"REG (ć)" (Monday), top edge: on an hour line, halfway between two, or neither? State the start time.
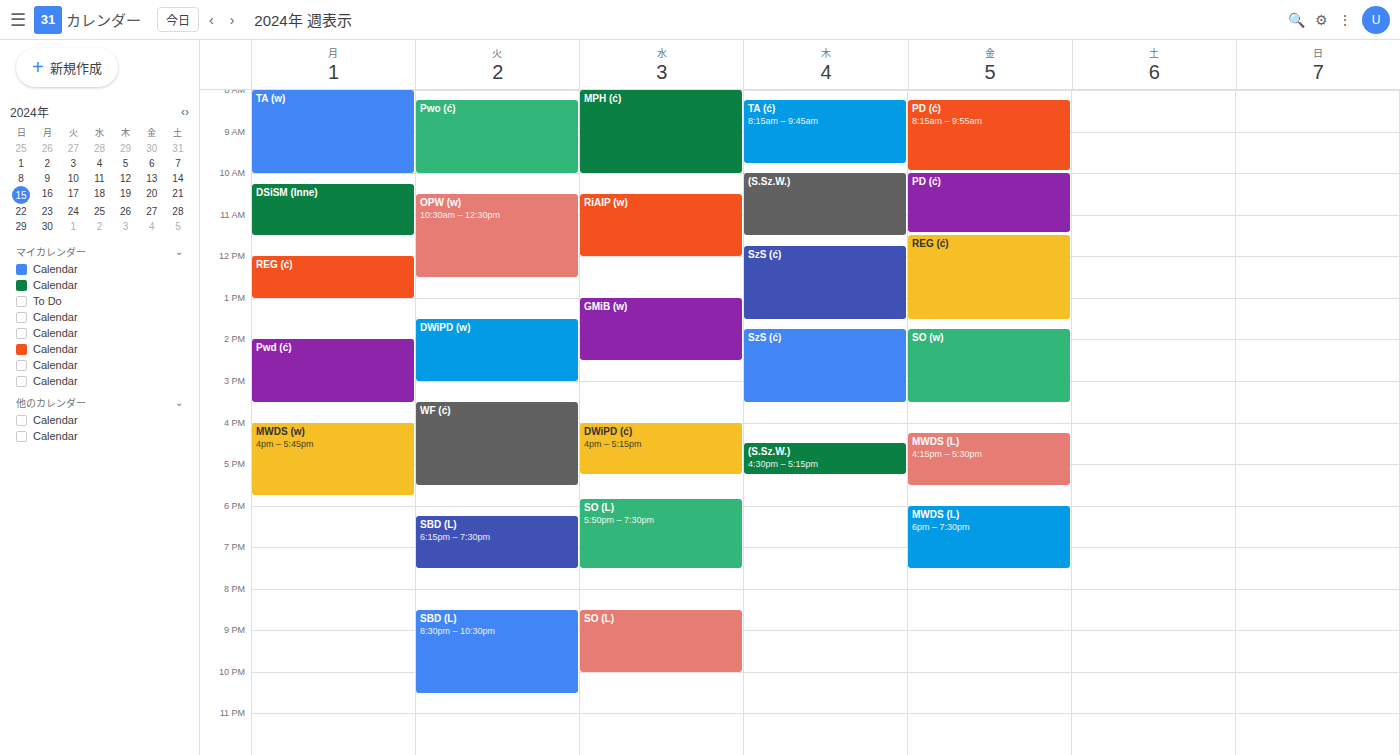
12:00 PM -- exactly on the 12 PM line.